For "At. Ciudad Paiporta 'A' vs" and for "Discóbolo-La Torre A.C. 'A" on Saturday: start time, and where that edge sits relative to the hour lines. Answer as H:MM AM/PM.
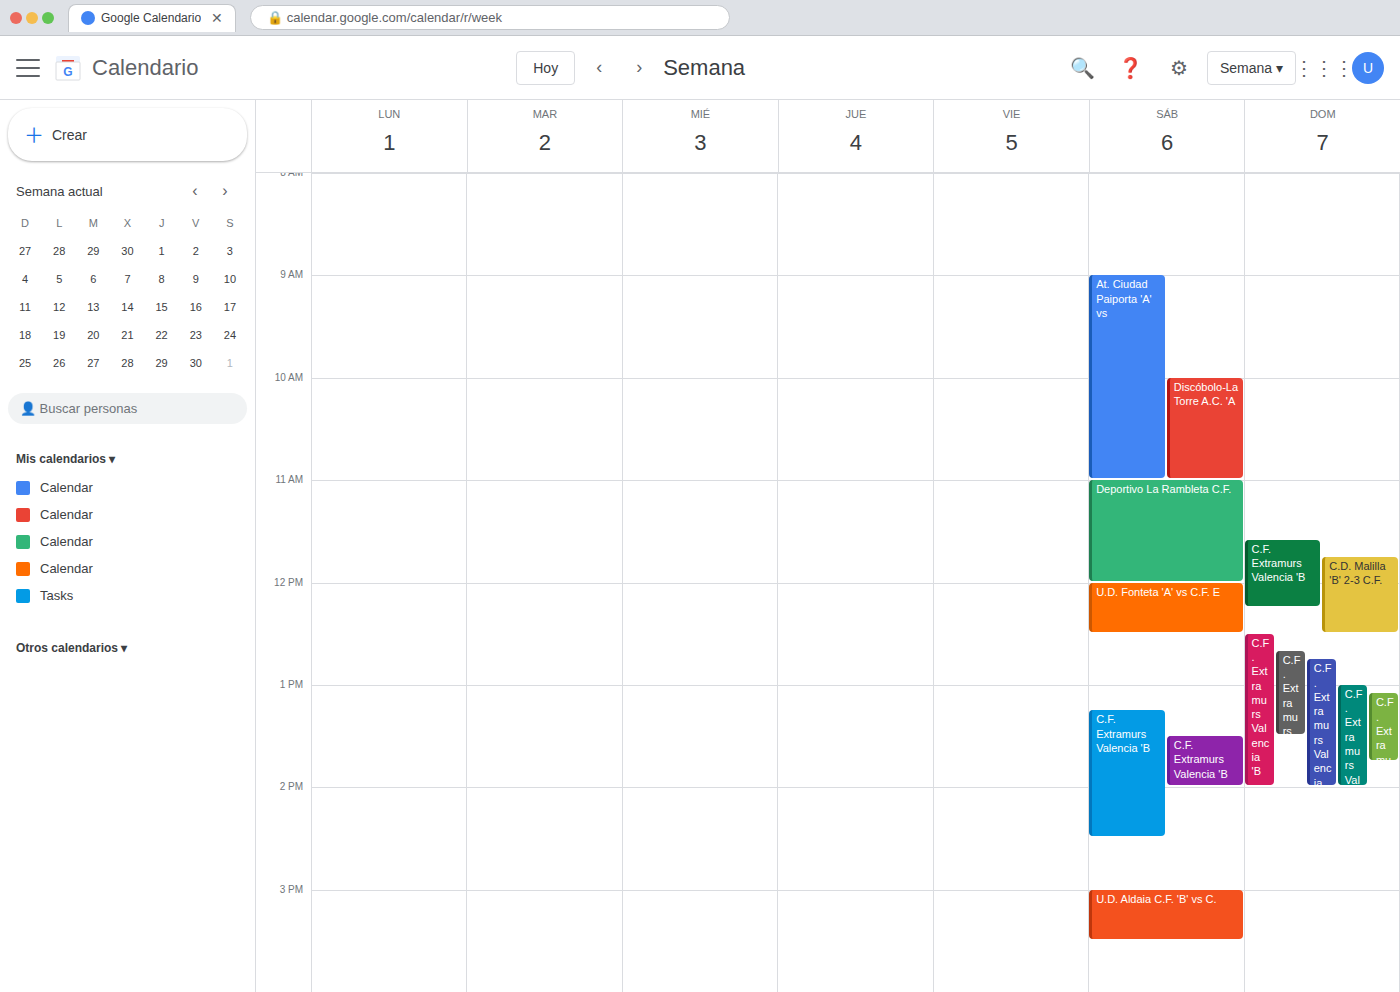
"At. Ciudad Paiporta 'A' vs": 9:00 AM, exactly on the 9 AM line. "Discóbolo-La Torre A.C. 'A": 10:00 AM, exactly on the 10 AM line.